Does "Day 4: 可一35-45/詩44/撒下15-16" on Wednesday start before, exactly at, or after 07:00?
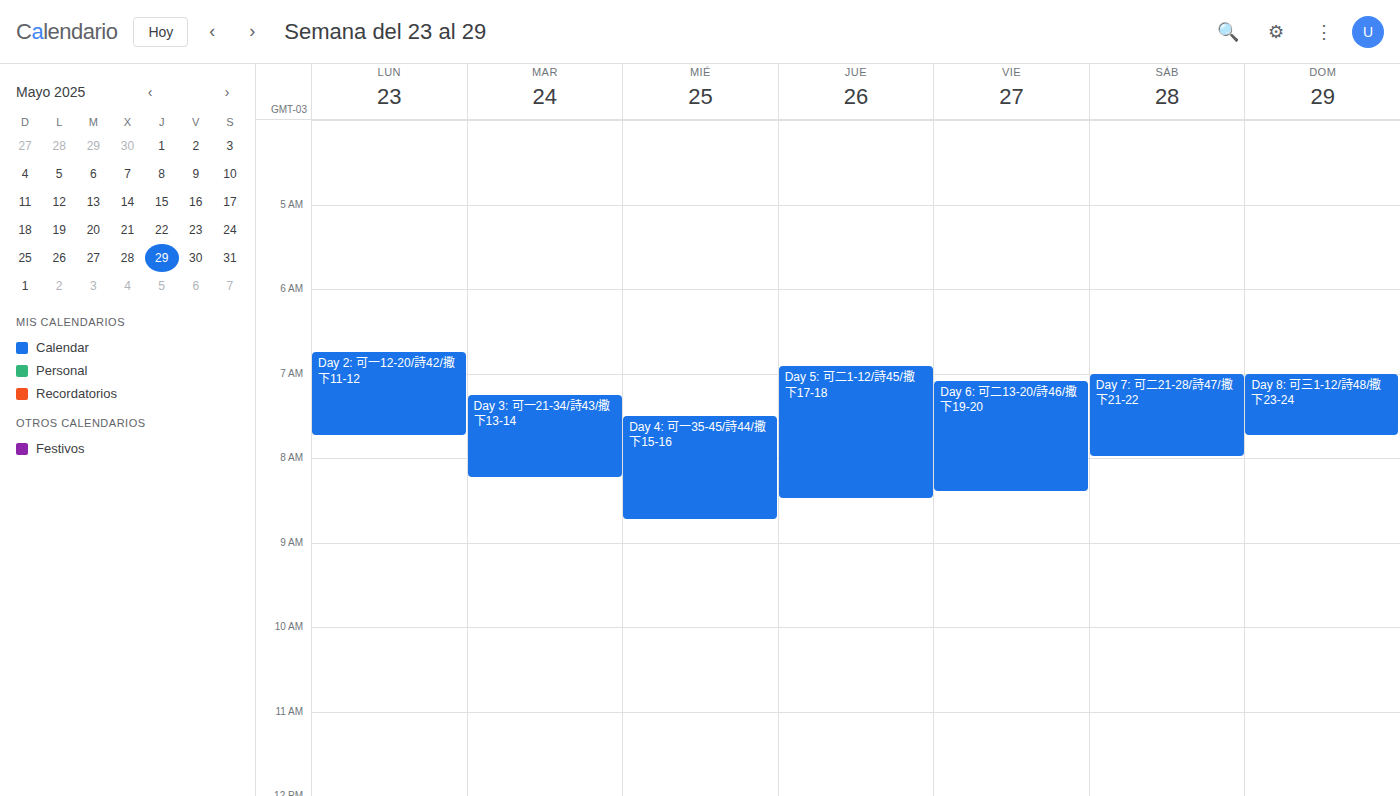
07:30 -- after 07:00, 30 minutes below the 07:00 line.